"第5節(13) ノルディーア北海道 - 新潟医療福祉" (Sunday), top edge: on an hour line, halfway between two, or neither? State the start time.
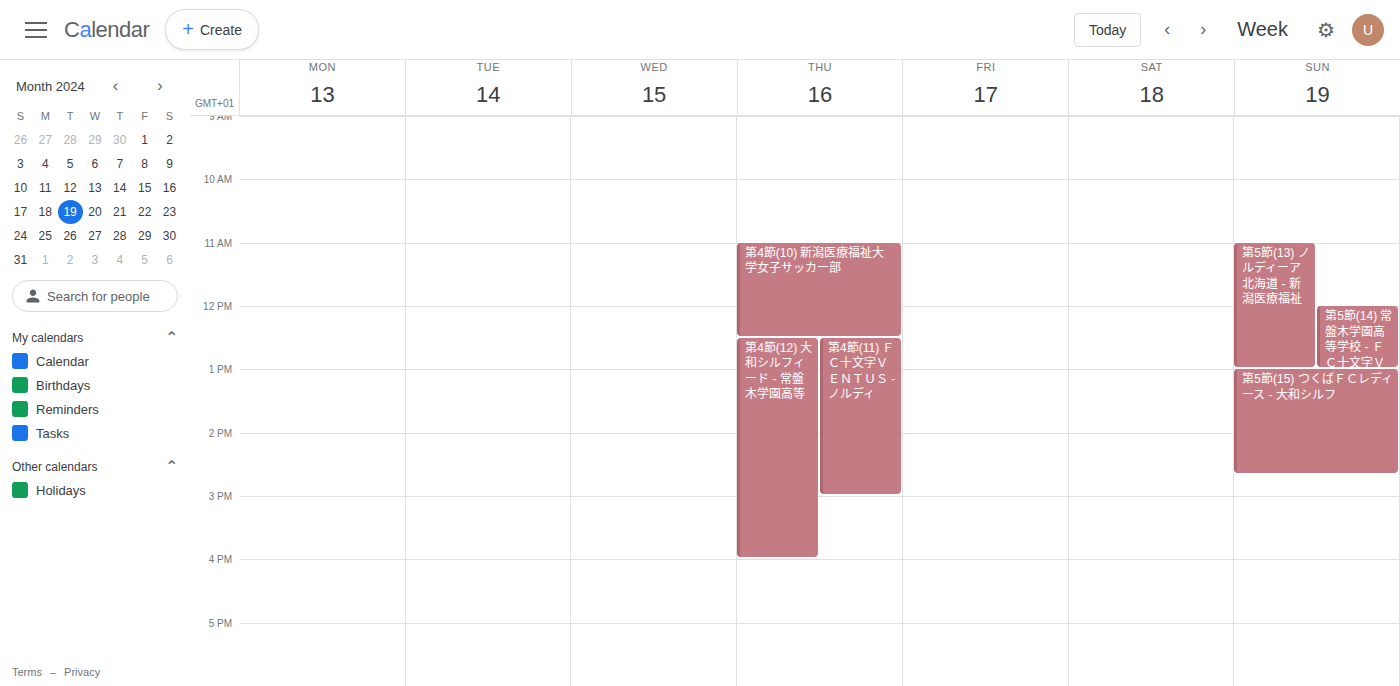
11:00 AM -- exactly on the 11 AM line.